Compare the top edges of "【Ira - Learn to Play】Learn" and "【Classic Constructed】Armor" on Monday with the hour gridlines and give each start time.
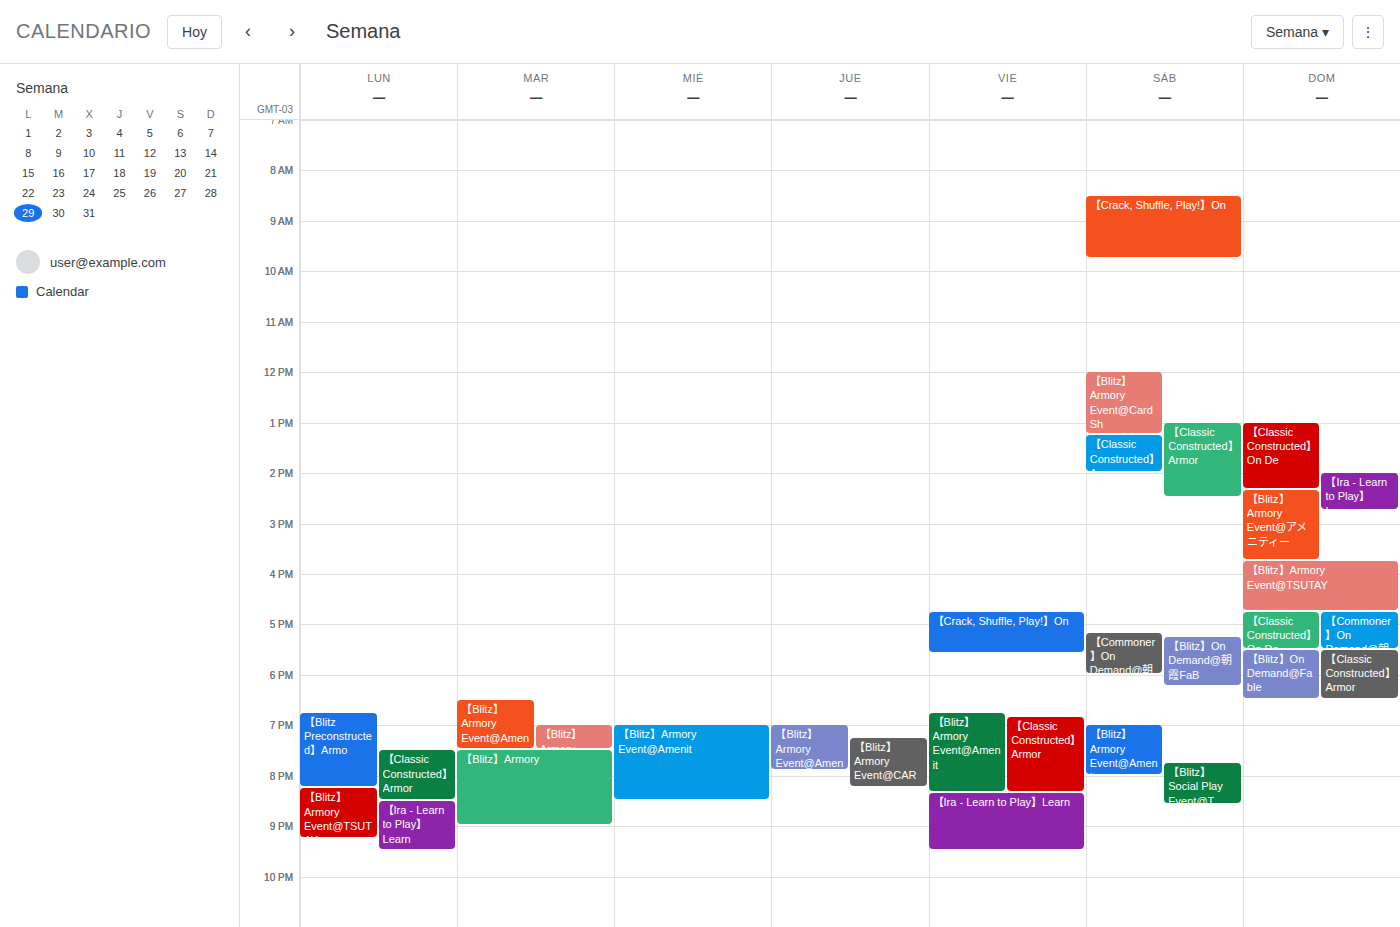
"【Ira - Learn to Play】Learn": 8:30 PM, halfway between the 8 PM and 9 PM lines. "【Classic Constructed】Armor": 7:30 PM, halfway between the 7 PM and 8 PM lines.